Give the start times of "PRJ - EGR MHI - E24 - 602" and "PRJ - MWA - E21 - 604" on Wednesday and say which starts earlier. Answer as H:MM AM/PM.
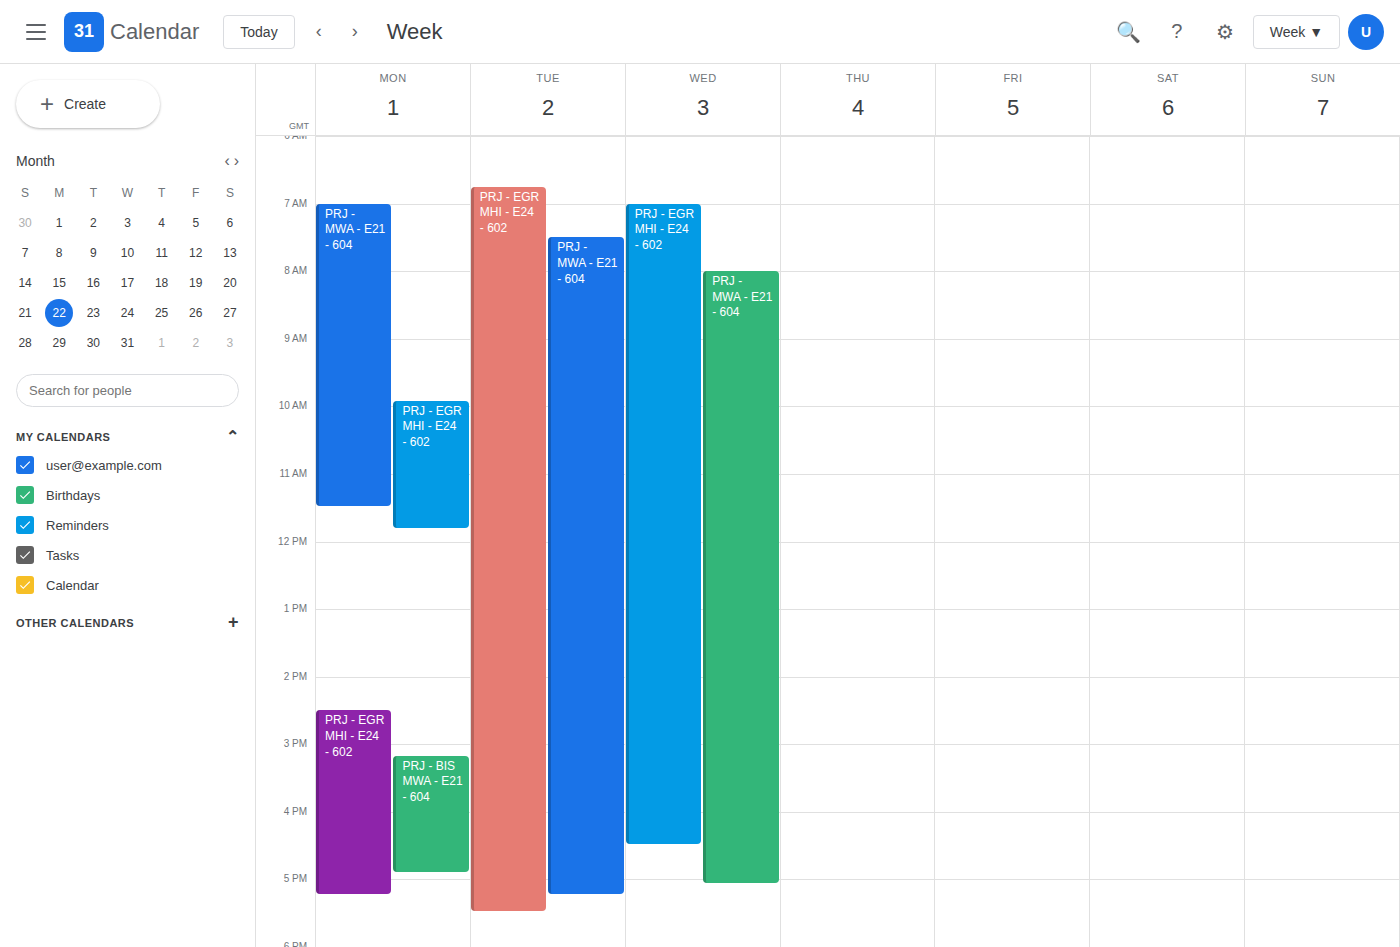
"PRJ - EGR MHI - E24 - 602" 7:00 AM; "PRJ - MWA - E21 - 604" 8:00 AM.